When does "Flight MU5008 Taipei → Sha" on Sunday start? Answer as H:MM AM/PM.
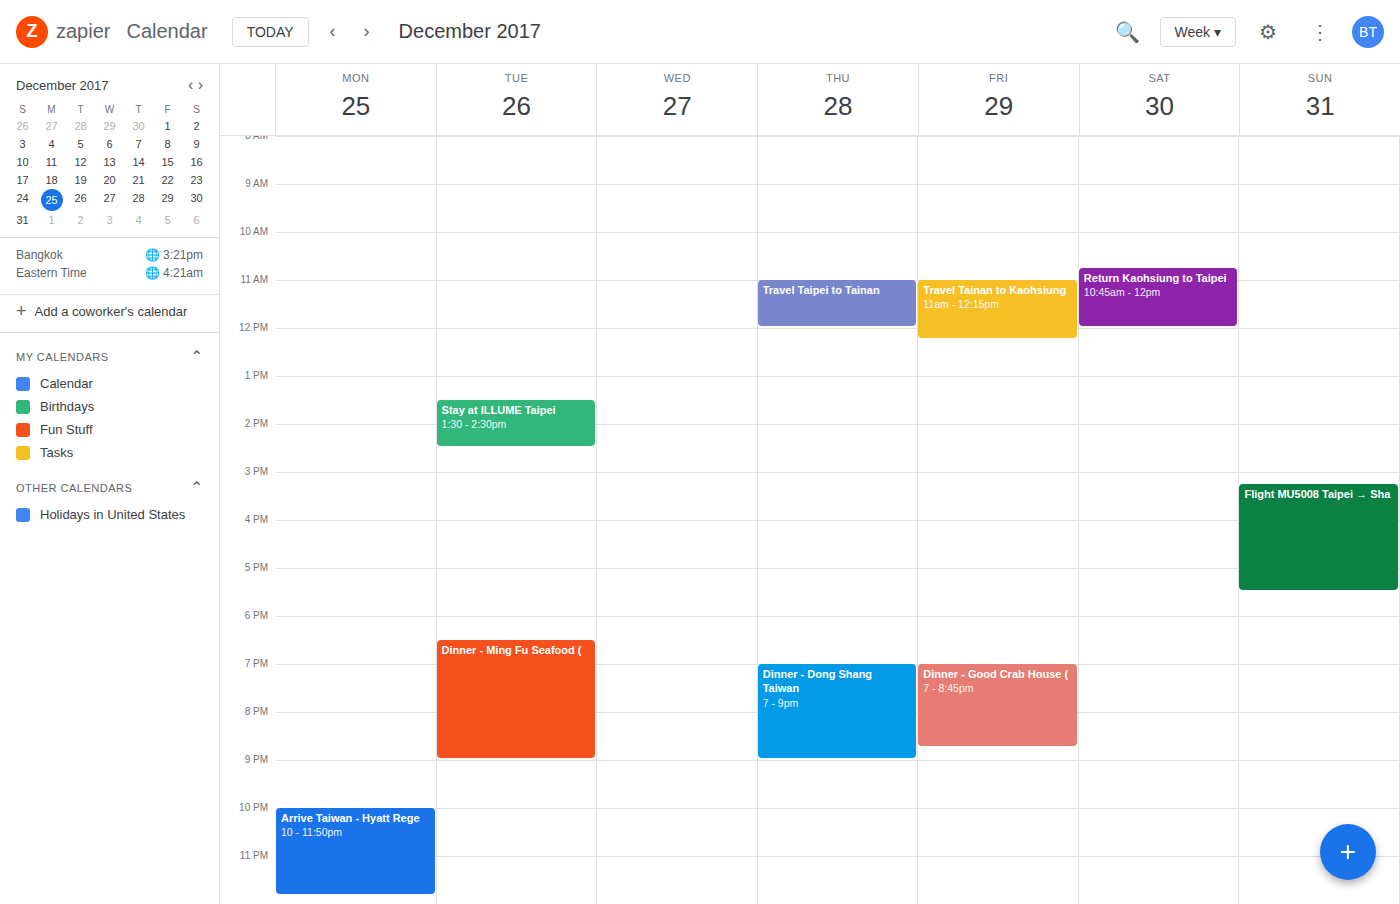
3:15 PM